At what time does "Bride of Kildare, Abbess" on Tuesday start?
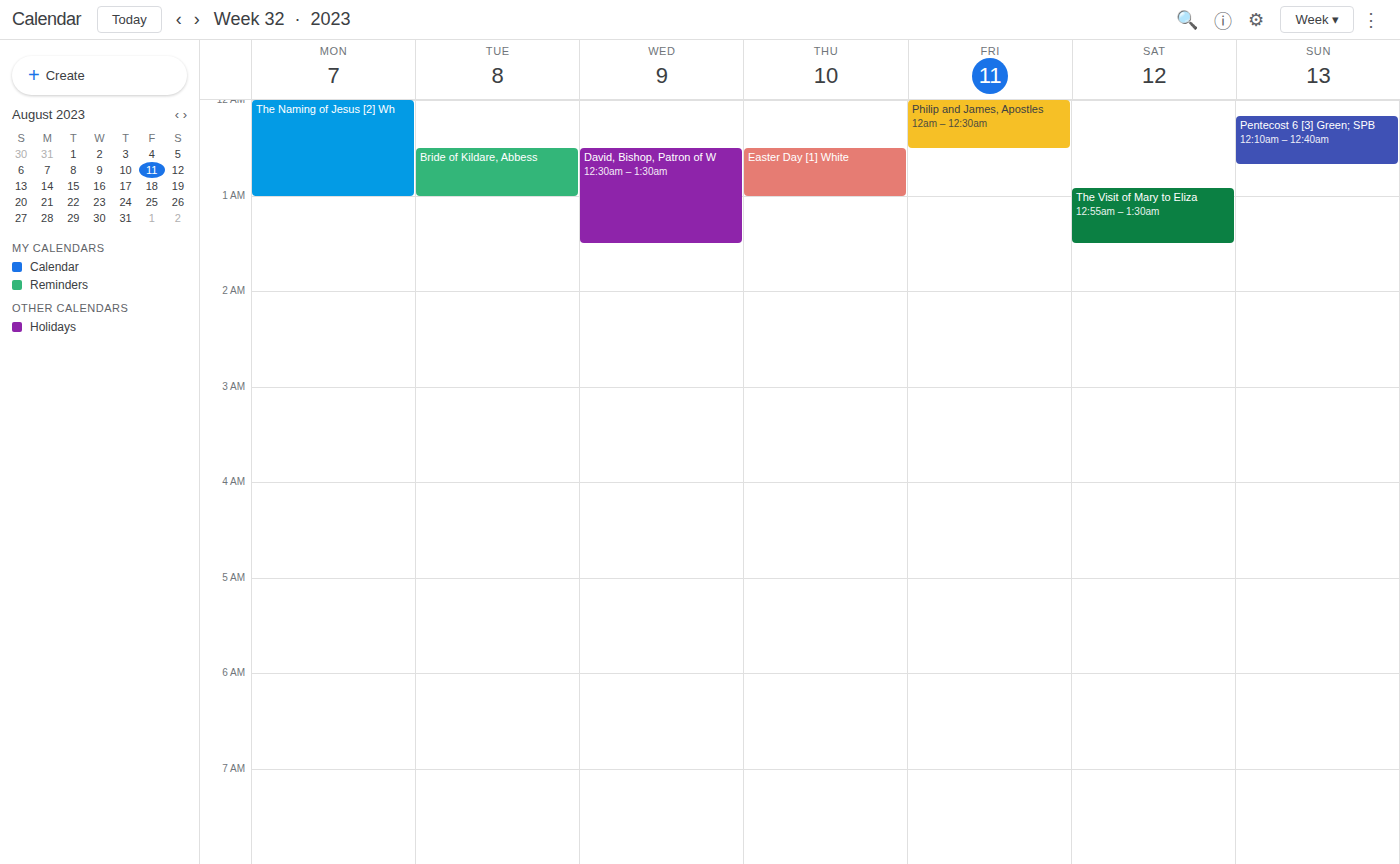
12:30 AM